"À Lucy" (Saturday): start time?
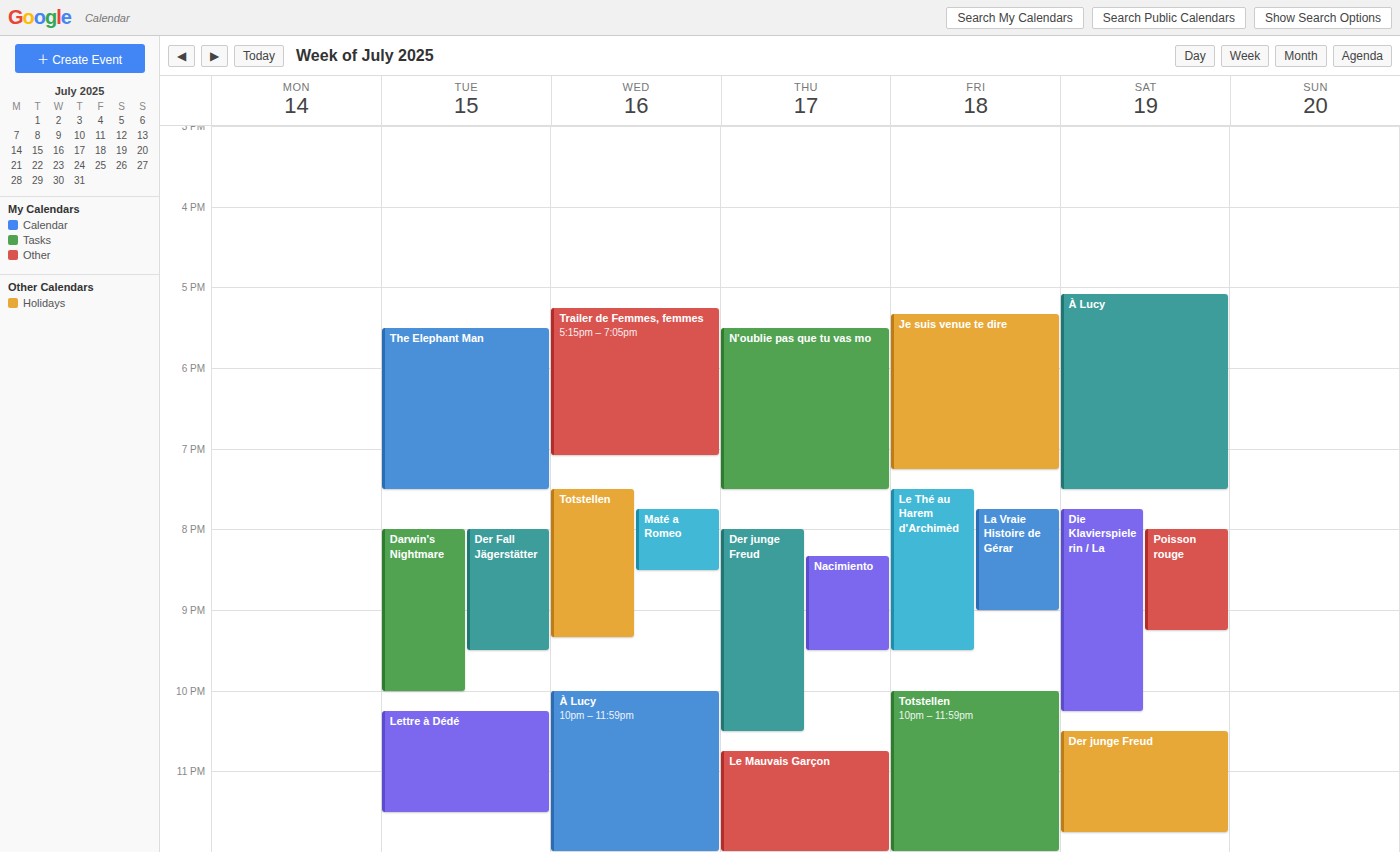
5:05 PM